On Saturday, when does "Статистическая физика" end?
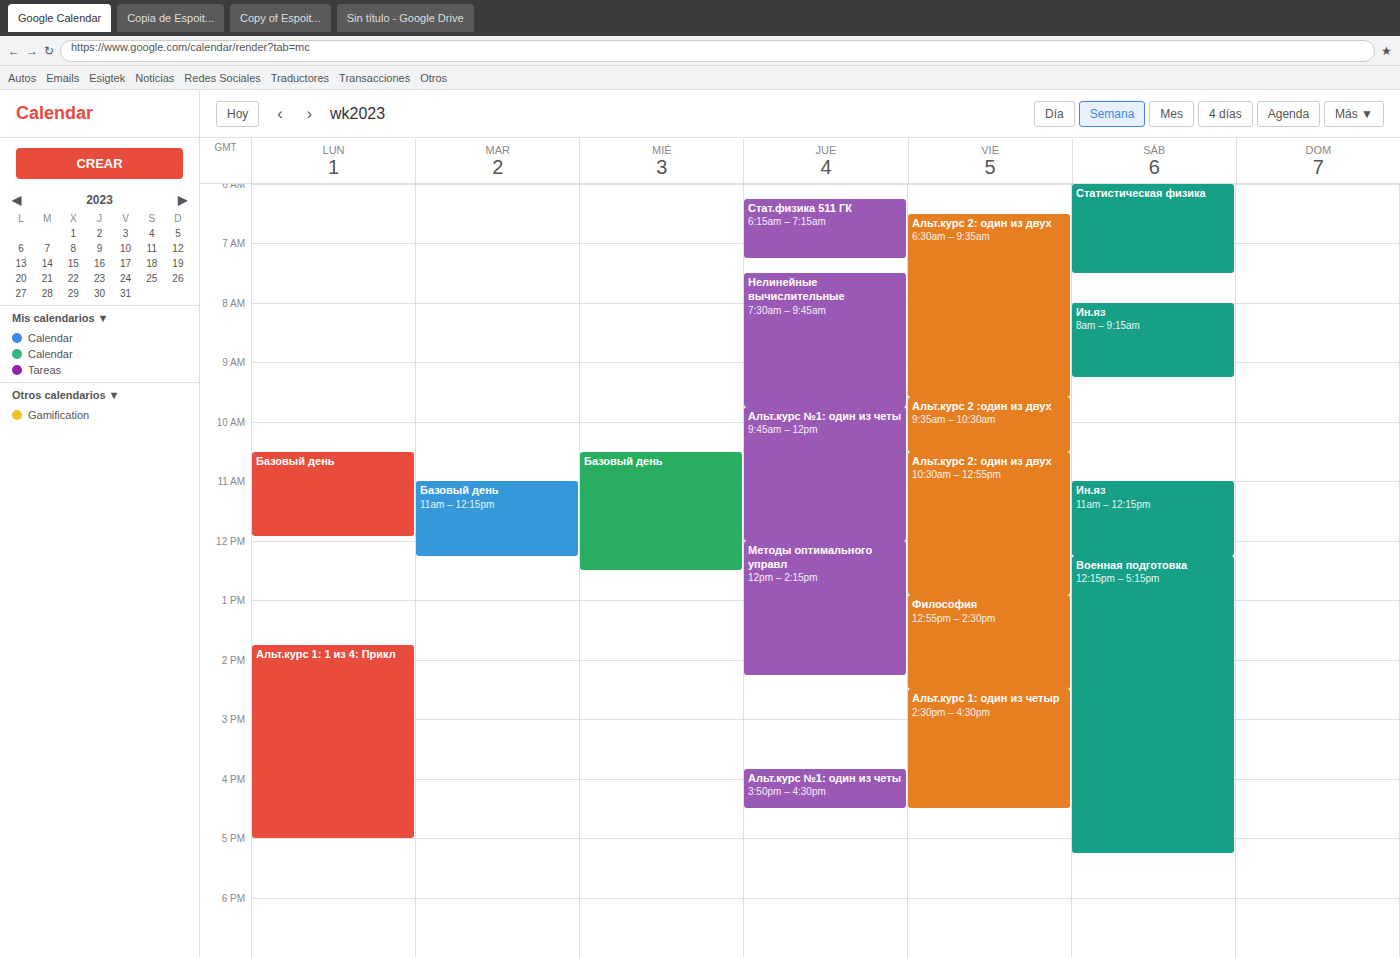
7:30 AM